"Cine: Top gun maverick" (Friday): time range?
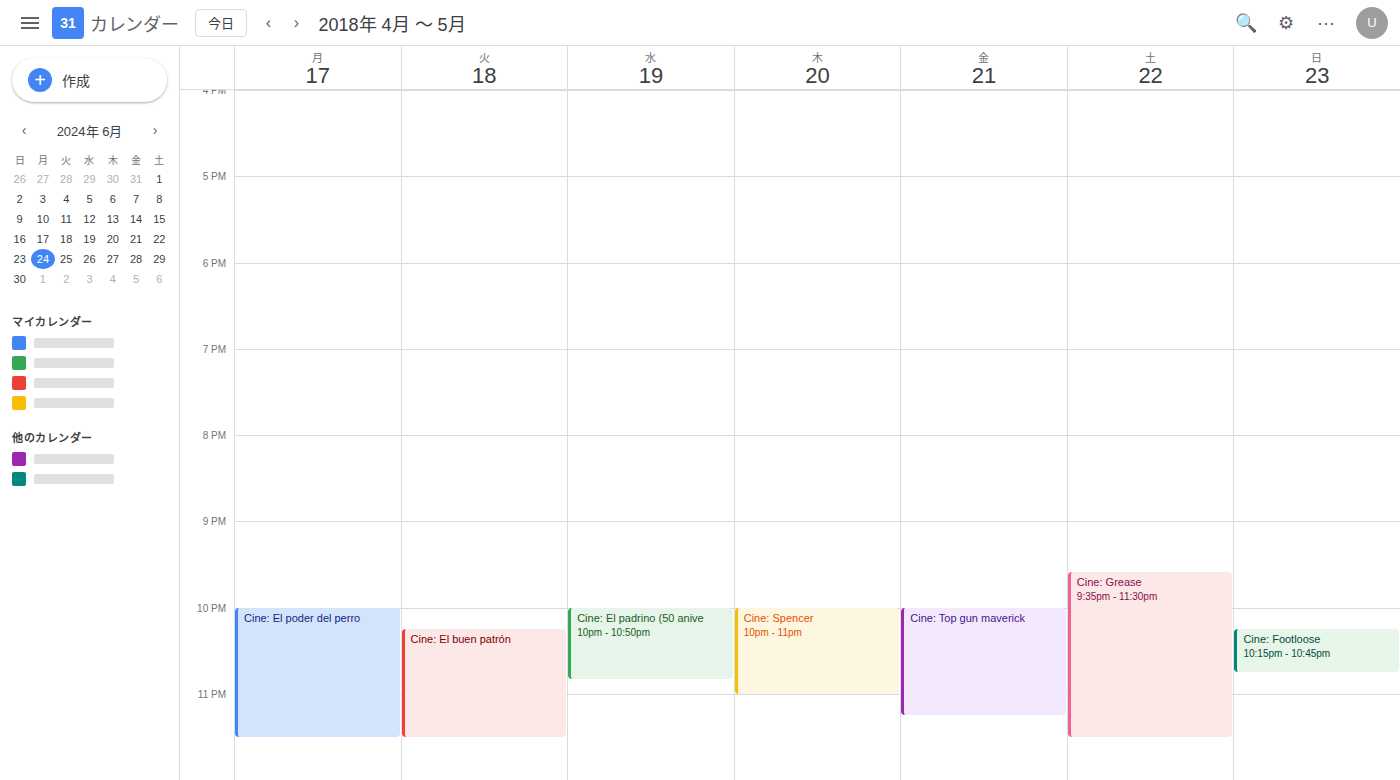
10:00 PM to 11:15 PM